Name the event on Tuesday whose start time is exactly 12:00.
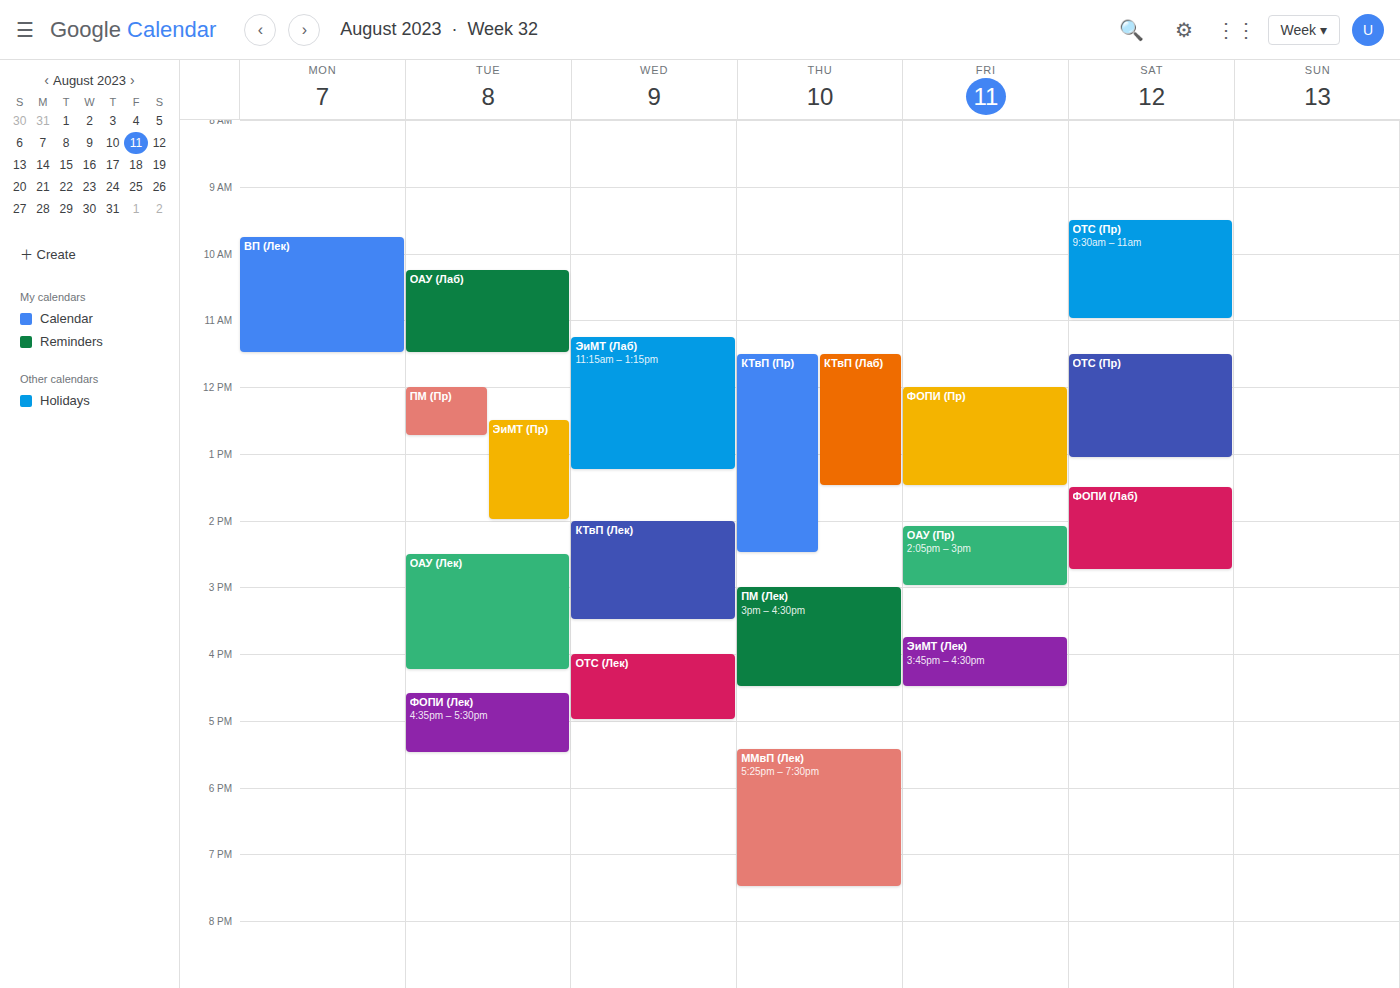
"ПМ (Пр)"